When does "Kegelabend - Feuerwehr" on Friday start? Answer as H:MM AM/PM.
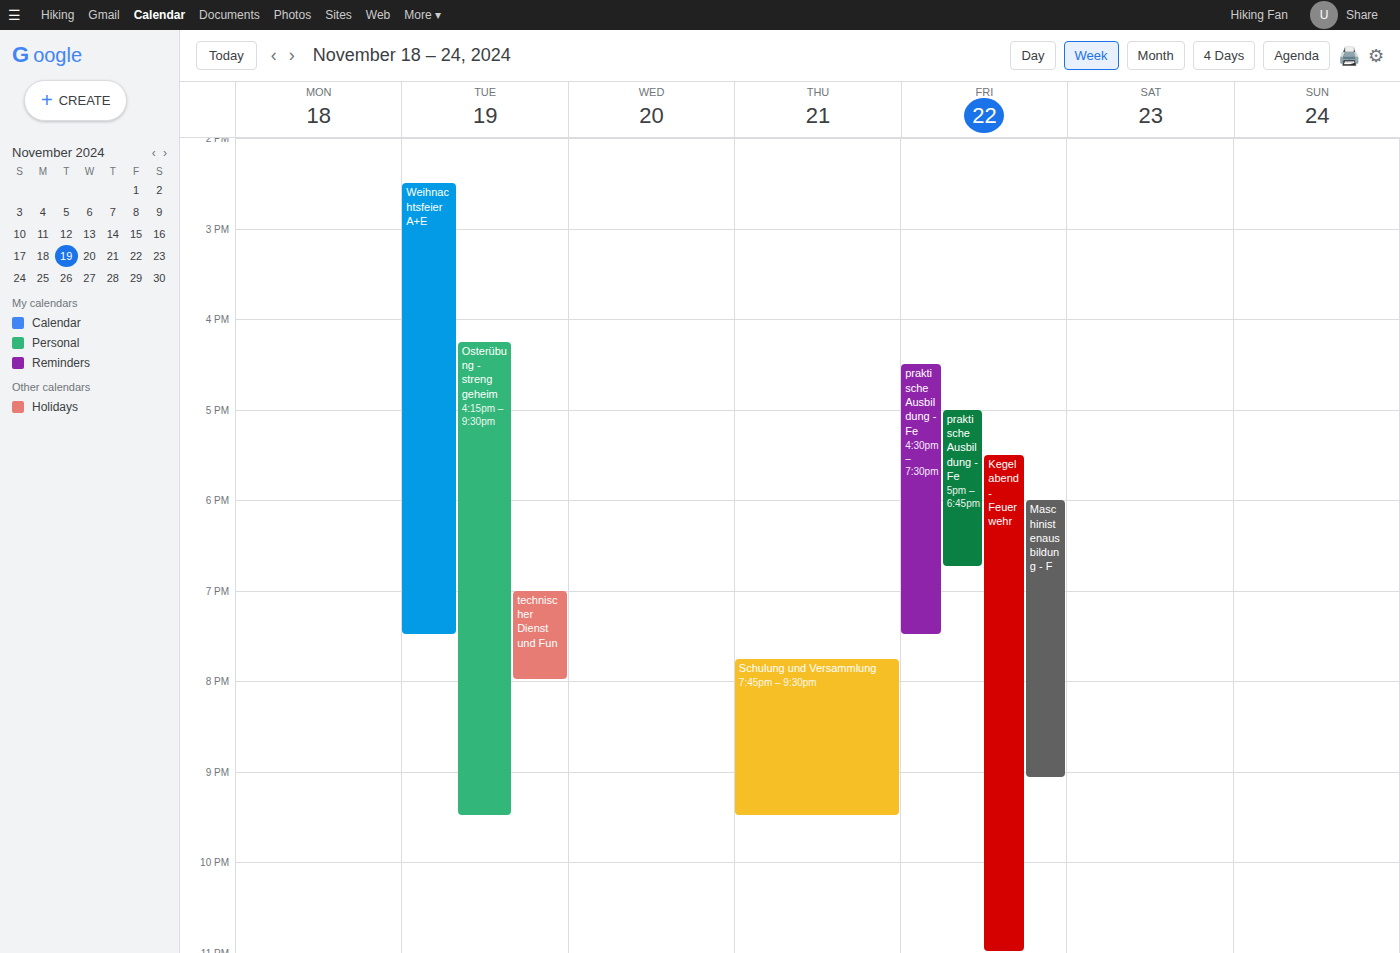
5:30 PM